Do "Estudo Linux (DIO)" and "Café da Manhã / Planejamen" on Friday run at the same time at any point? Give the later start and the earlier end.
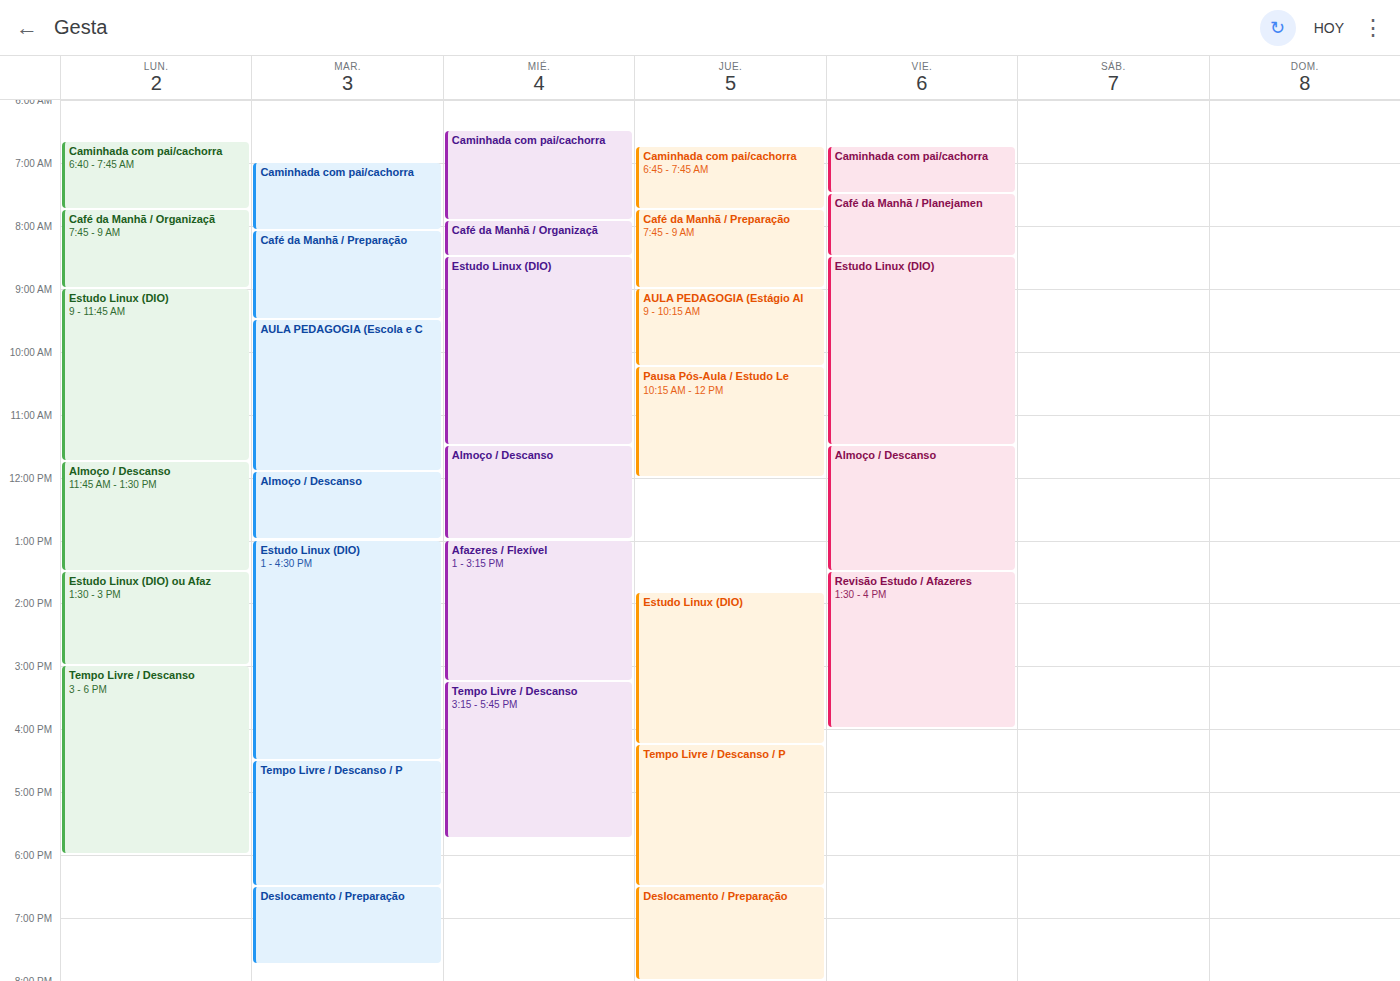
"Café da Manhã / Planejamen" ends at 08:30, exactly when "Estudo Linux (DIO)" starts -- they touch but do not overlap.